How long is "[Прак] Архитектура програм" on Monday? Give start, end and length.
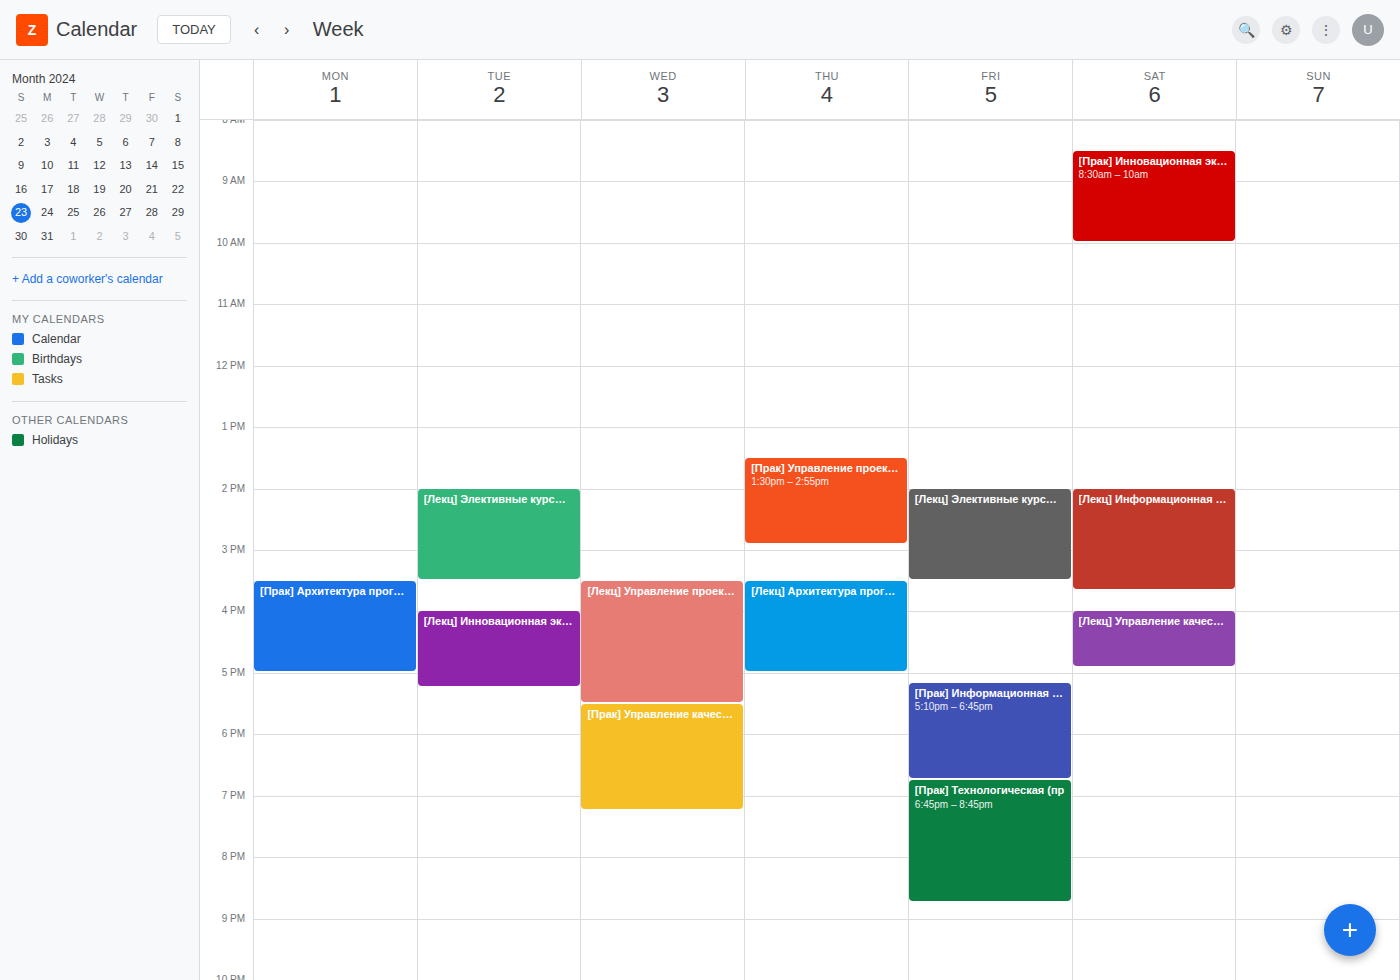
15:30 to 17:00, 1 hour 30 minutes